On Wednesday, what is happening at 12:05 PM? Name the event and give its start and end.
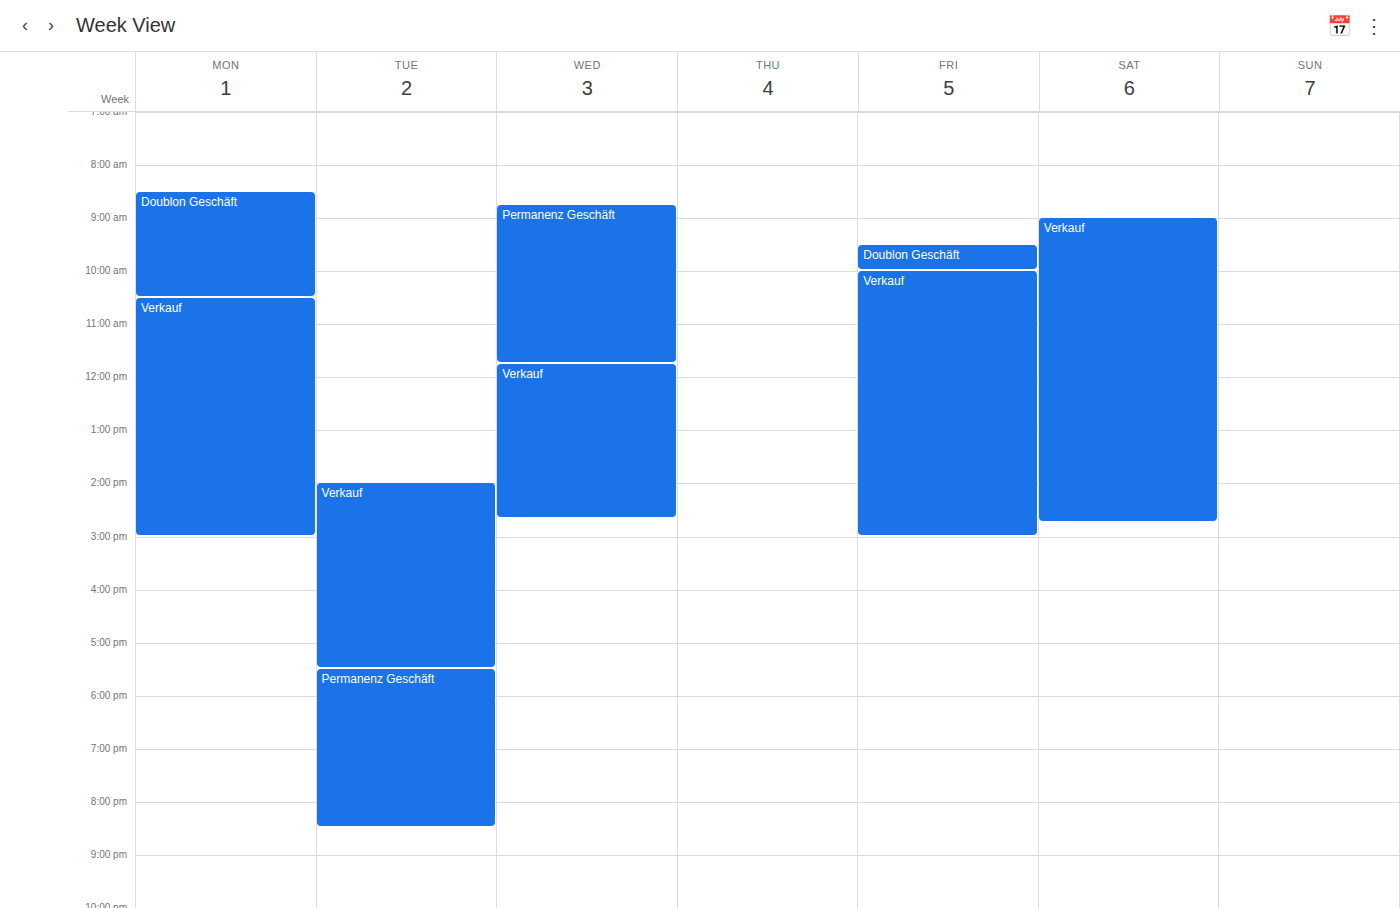
"Verkauf", 11:45 AM to 2:40 PM